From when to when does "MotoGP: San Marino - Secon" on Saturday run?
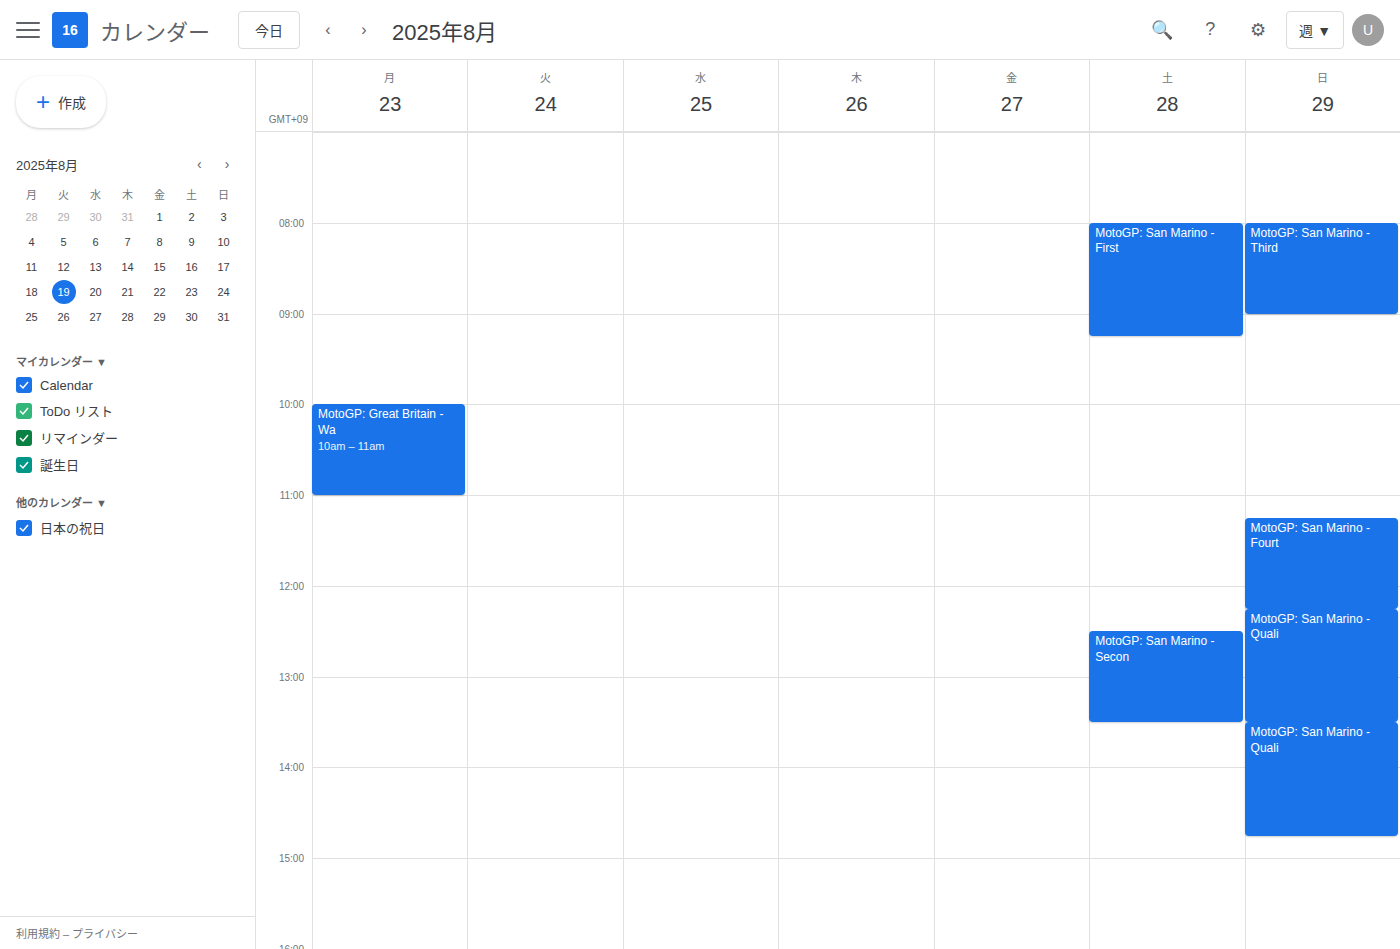
12:30 PM to 1:30 PM